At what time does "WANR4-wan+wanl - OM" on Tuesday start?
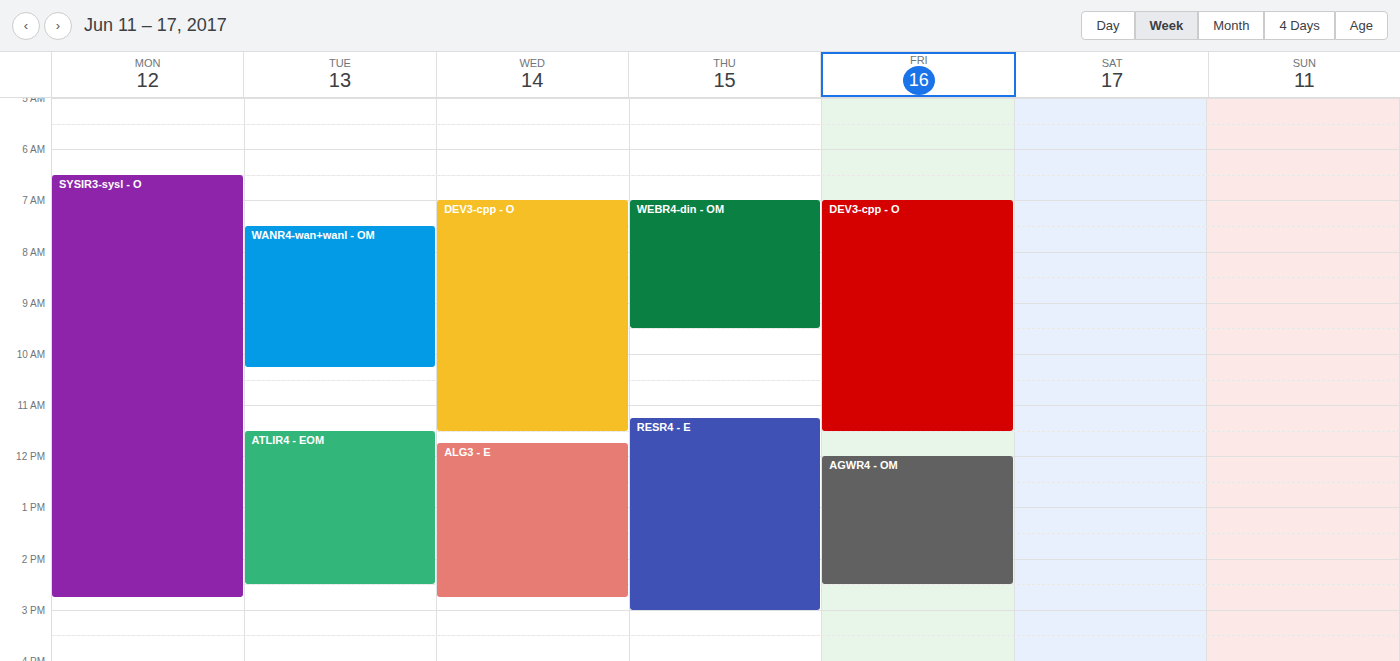
7:30 AM